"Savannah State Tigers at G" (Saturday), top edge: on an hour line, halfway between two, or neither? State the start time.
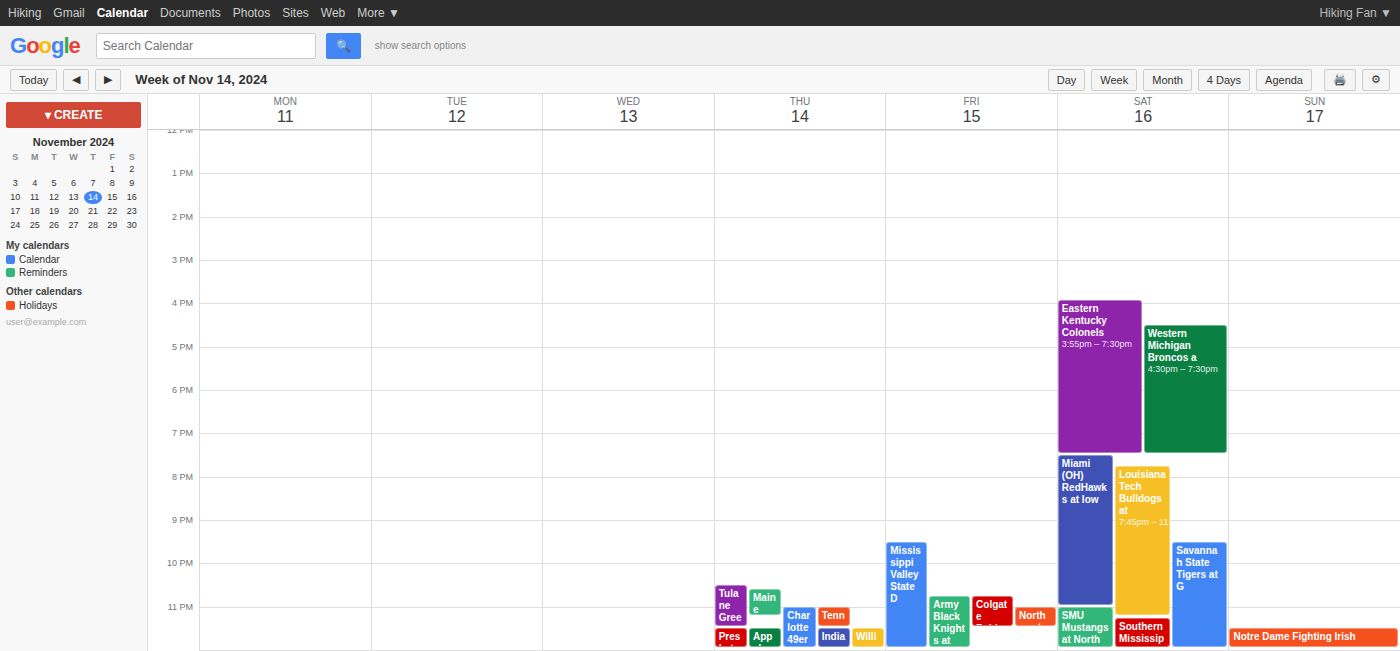
9:30 PM -- halfway between the 9 PM and 10 PM lines.